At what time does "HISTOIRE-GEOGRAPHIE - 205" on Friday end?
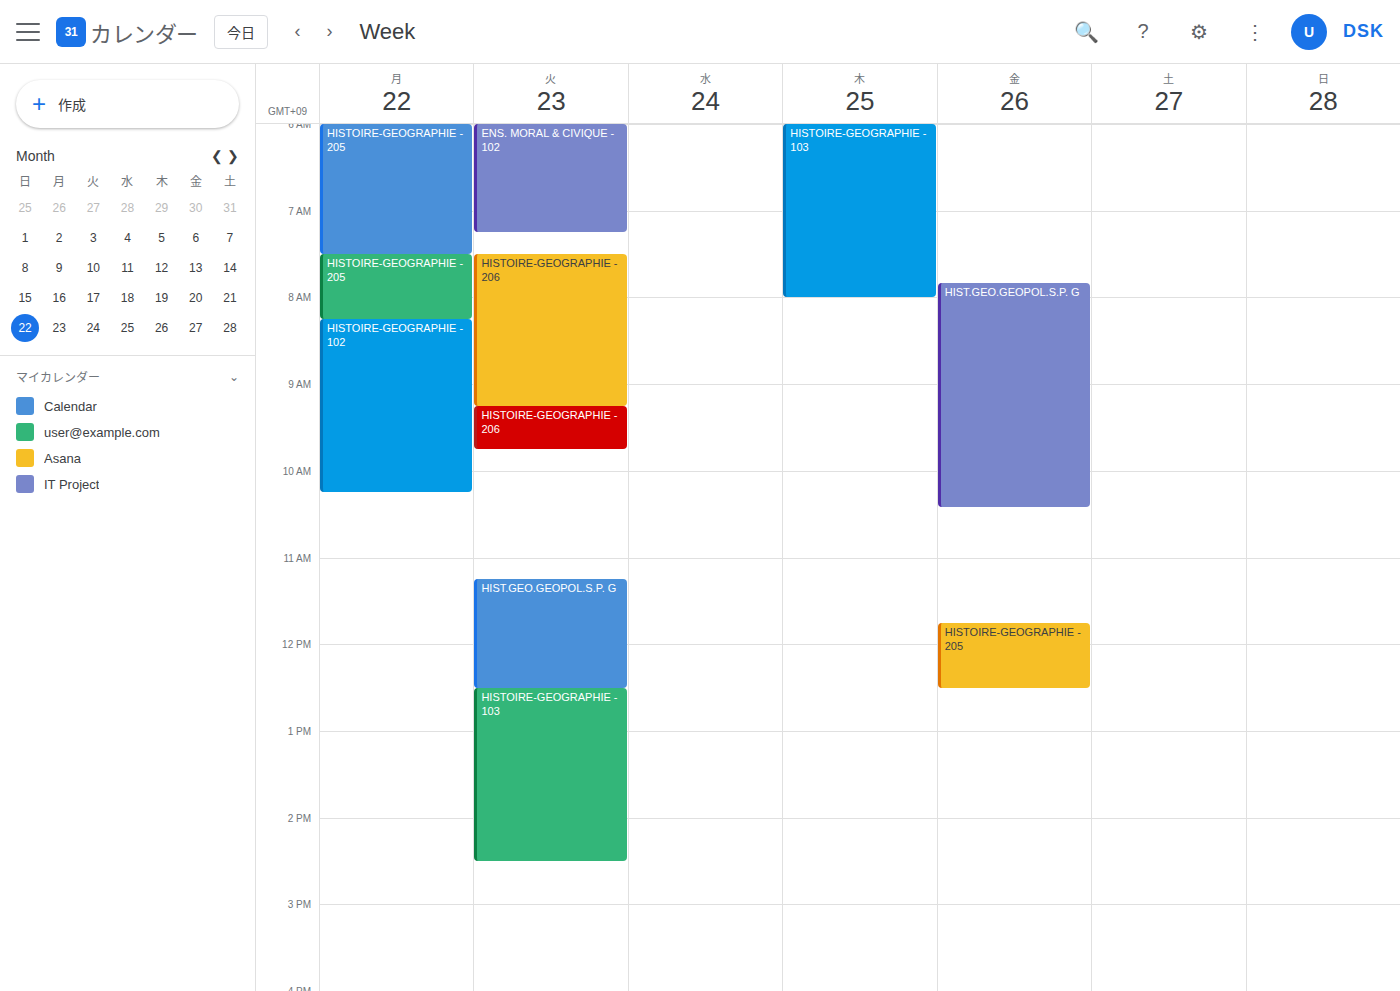
12:30 PM